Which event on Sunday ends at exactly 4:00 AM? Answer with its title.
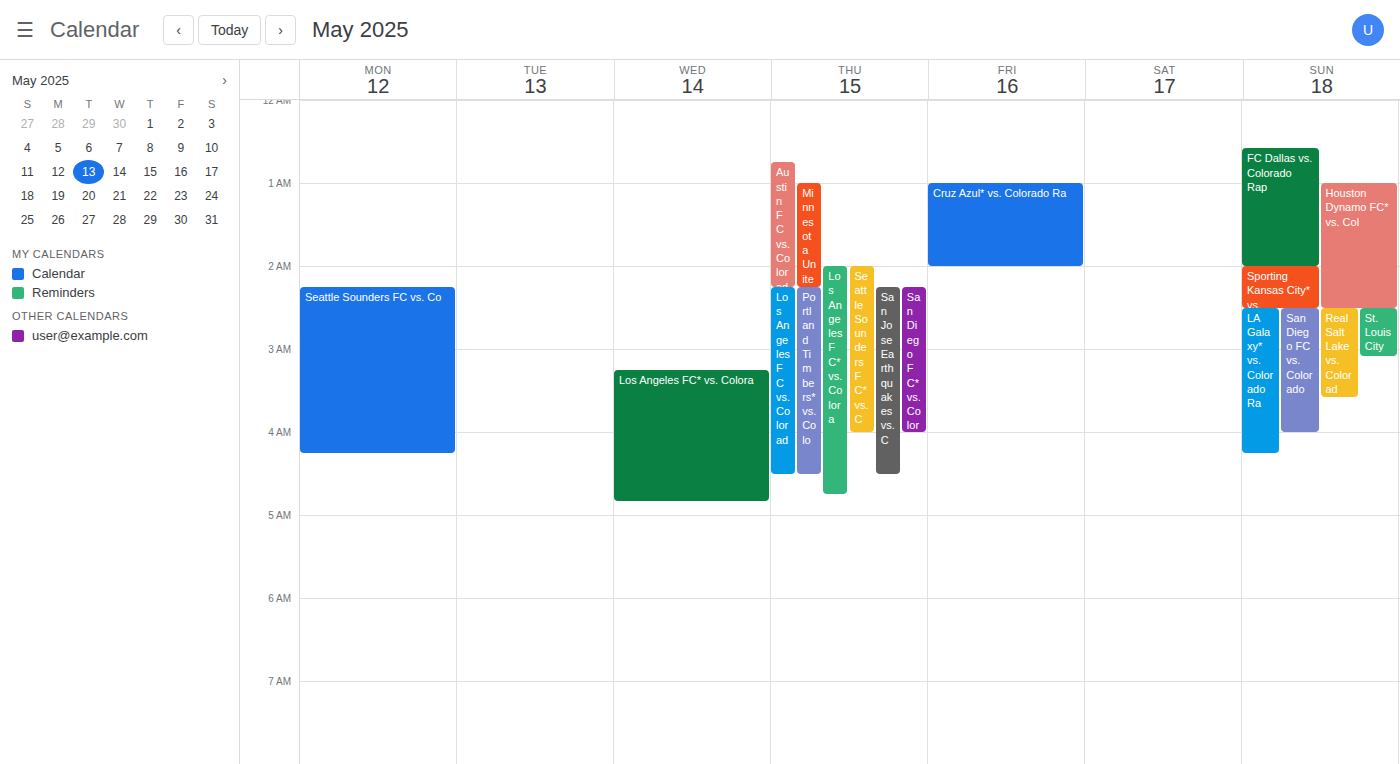
"San Diego FC vs. Colorado"